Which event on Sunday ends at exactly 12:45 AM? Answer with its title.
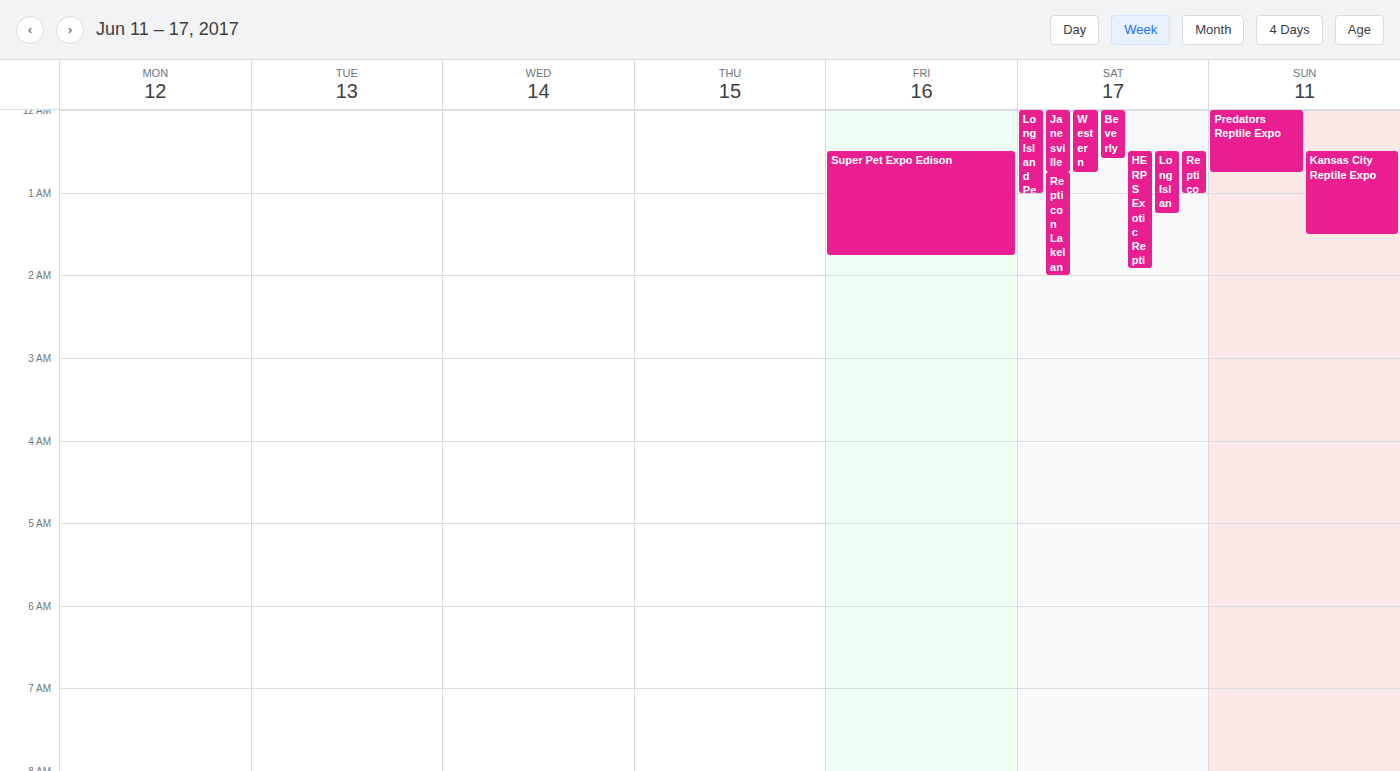
"Predators Reptile Expo"